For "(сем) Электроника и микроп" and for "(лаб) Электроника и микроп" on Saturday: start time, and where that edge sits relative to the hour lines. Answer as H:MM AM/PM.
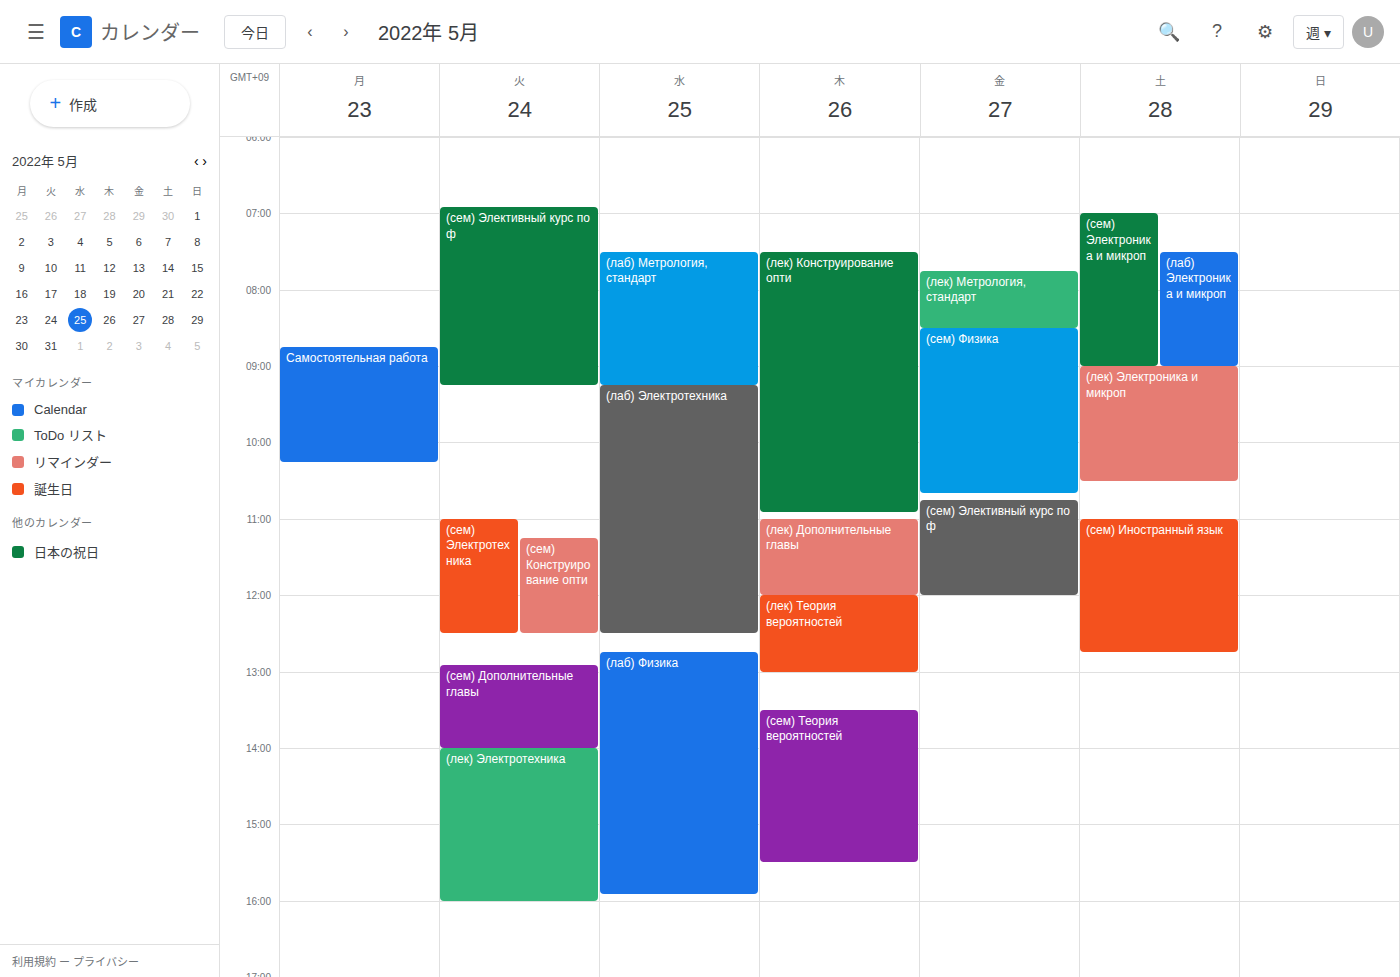
"(сем) Электроника и микроп": 7:00 AM, exactly on the 7 AM line. "(лаб) Электроника и микроп": 7:30 AM, halfway between the 7 AM and 8 AM lines.